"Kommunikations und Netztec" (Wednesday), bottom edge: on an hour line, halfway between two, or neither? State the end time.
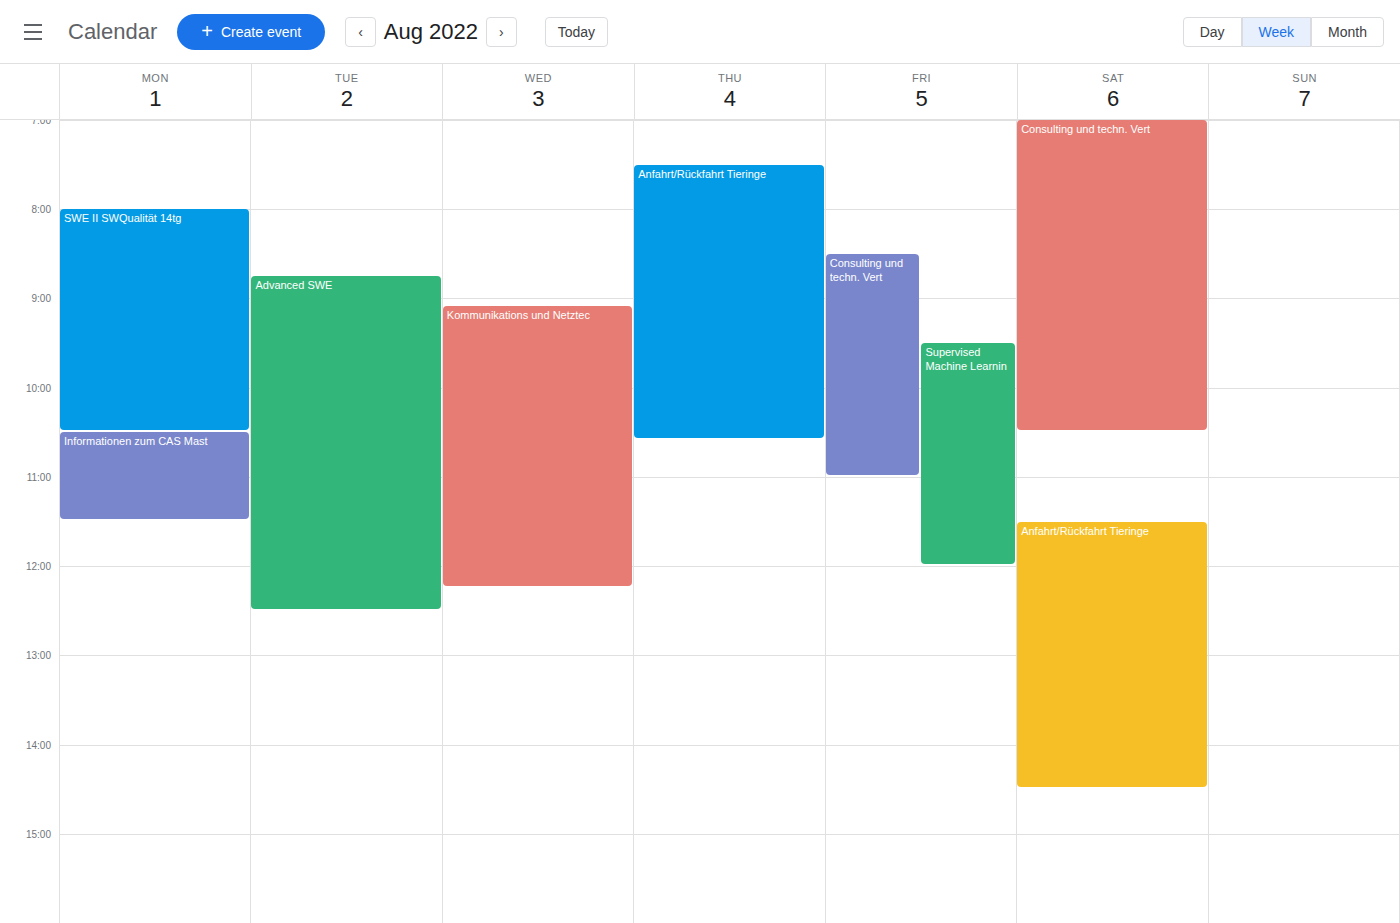
12:15 PM -- neither: a quarter of the way from the 12 PM line to the 1 PM line.